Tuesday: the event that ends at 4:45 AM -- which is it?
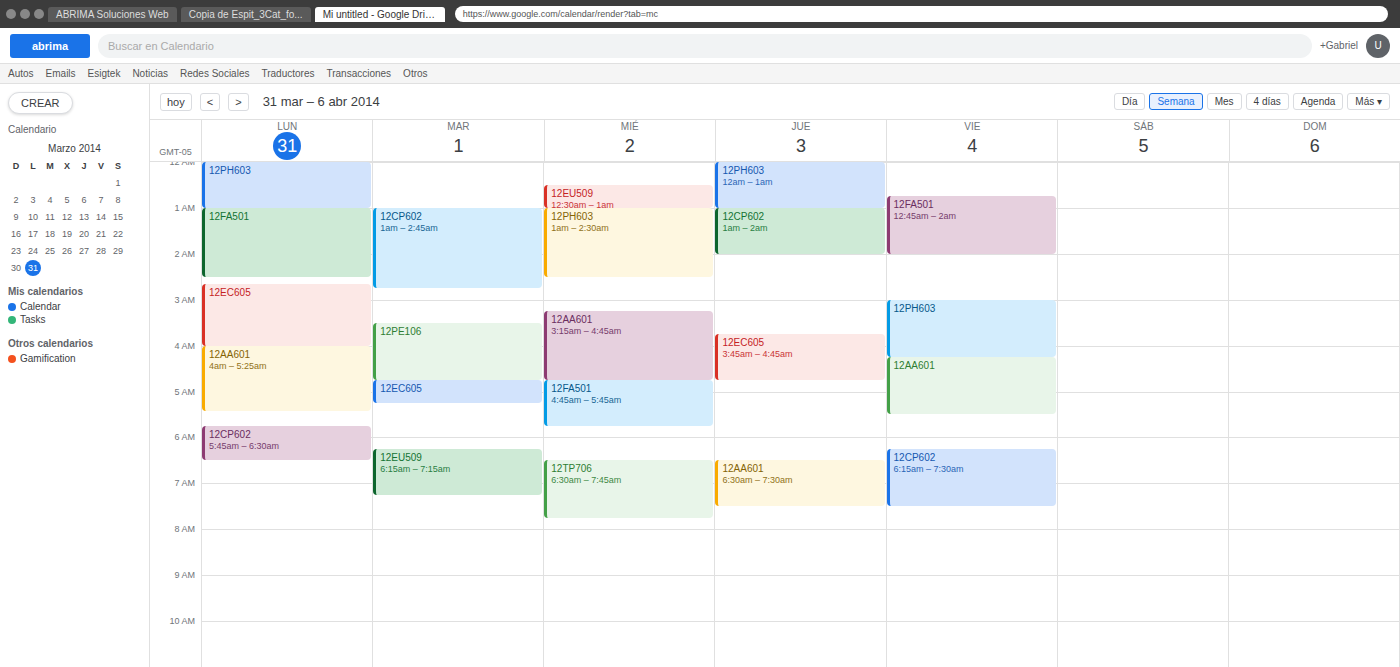
"12PE106"